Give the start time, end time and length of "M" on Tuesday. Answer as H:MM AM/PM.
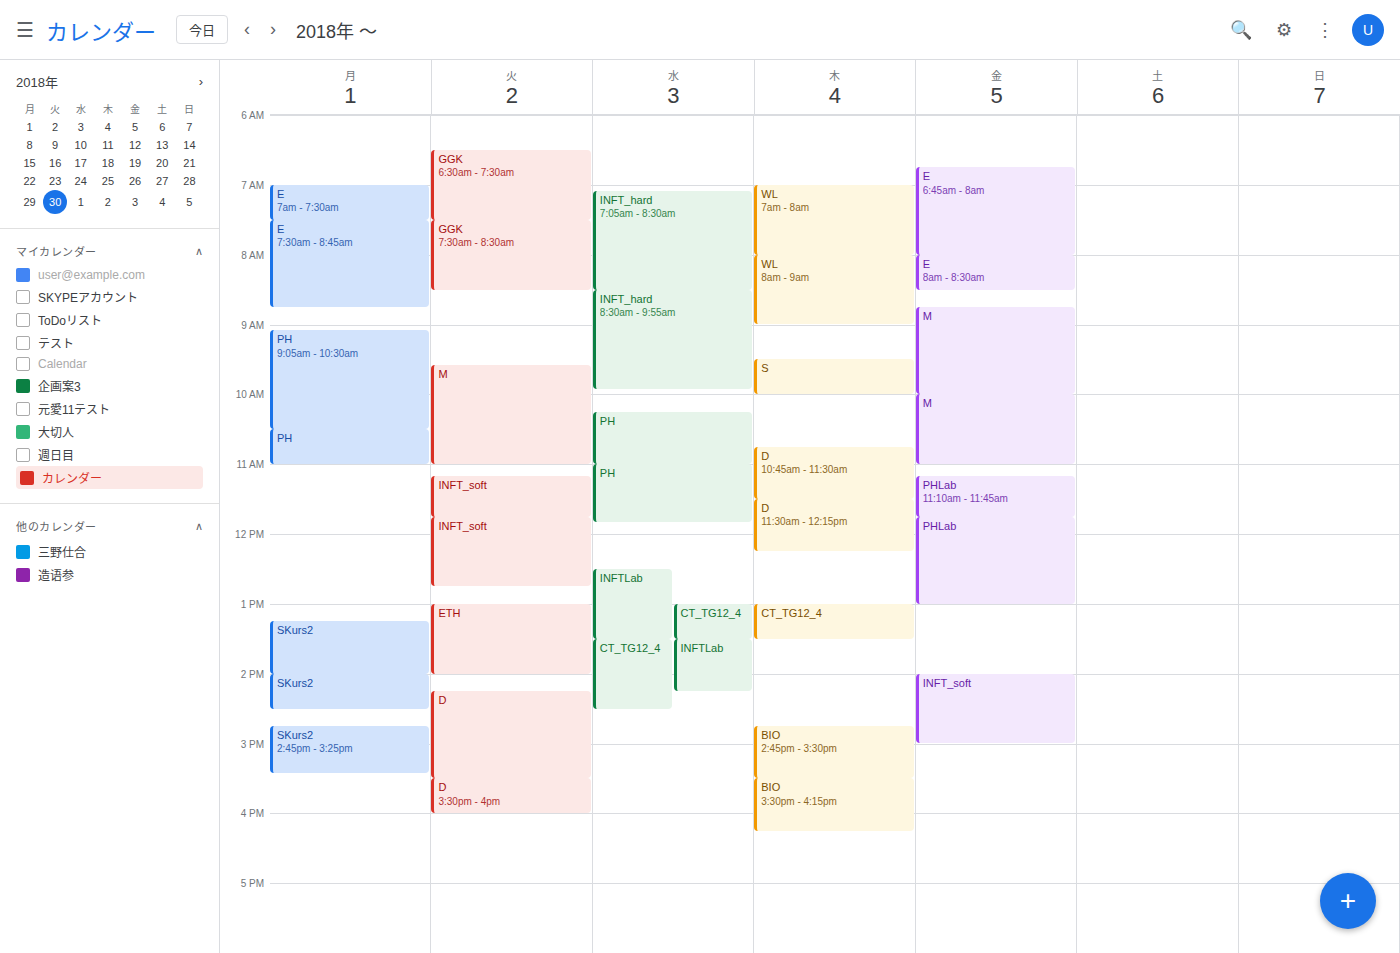
9:35 AM to 11:00 AM, 1 hour 25 minutes